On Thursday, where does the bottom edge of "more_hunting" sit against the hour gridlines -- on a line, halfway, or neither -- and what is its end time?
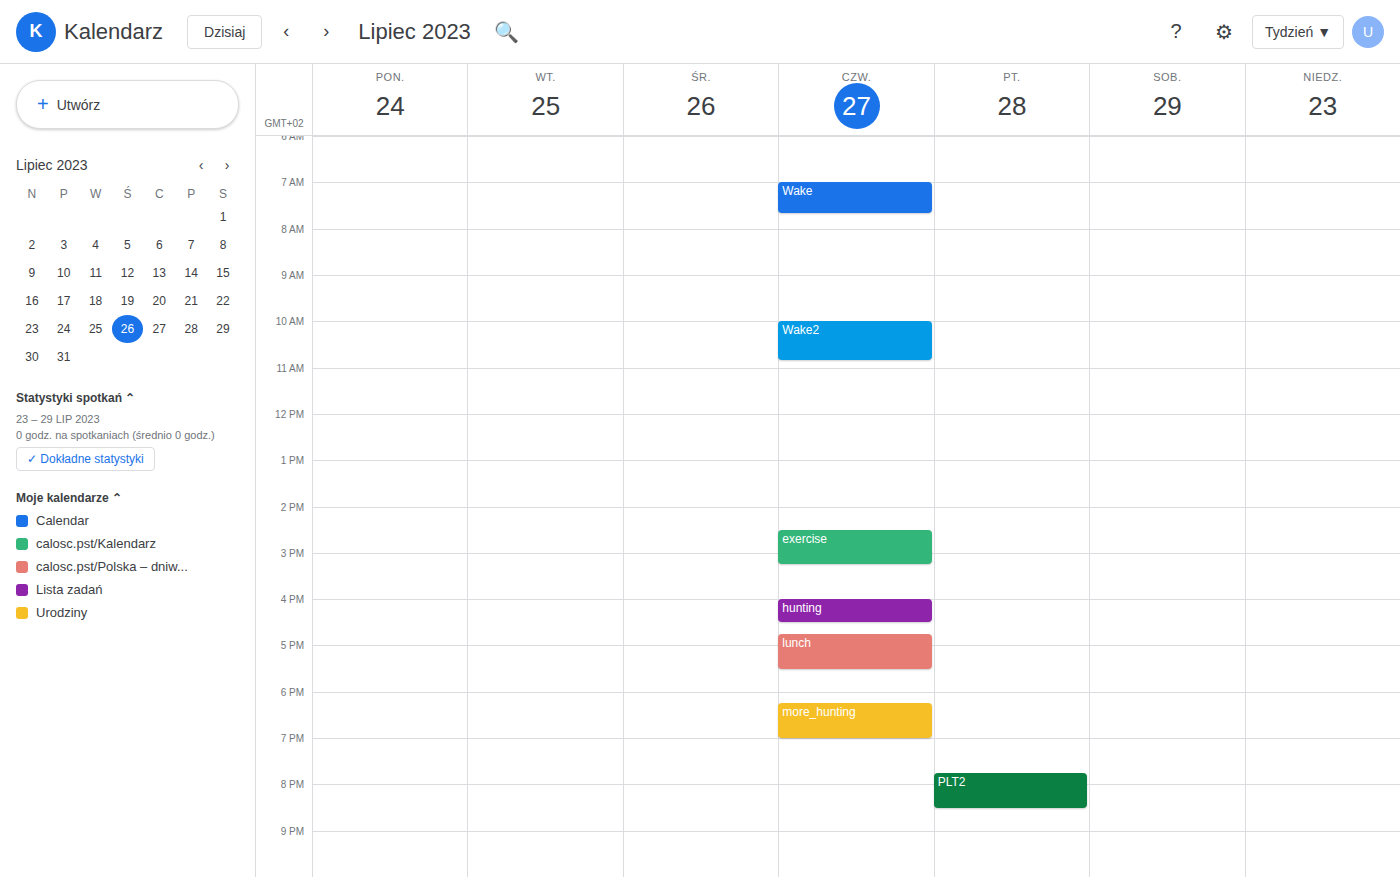
19:00 -- exactly on the 19:00 line.